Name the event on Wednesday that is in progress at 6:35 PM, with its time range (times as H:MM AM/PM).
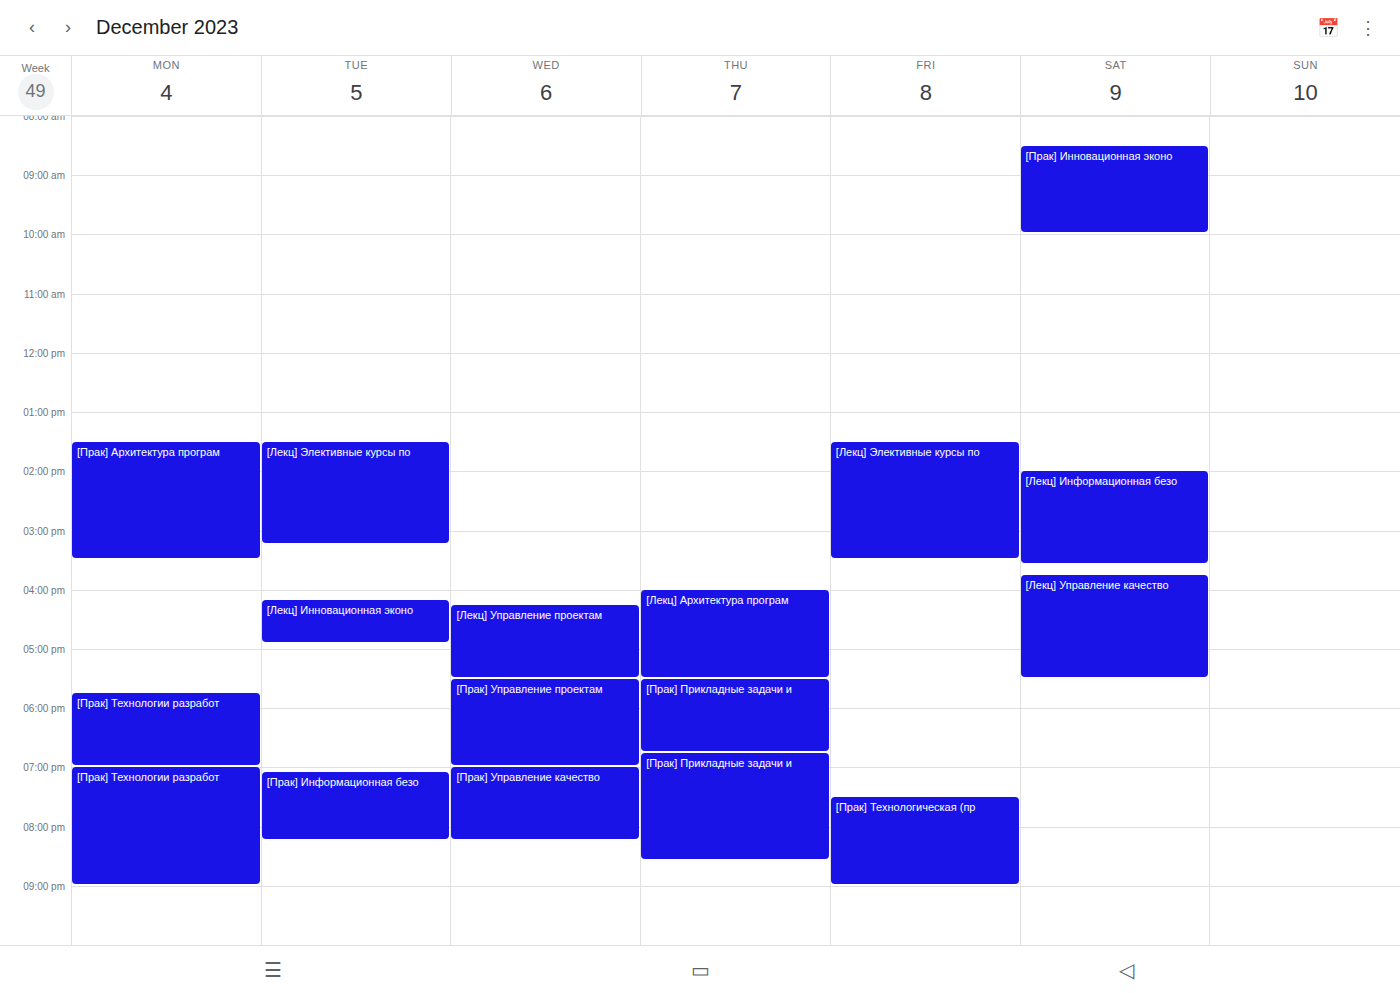
"[Прак] Управление проектам", 5:30 PM to 7:00 PM